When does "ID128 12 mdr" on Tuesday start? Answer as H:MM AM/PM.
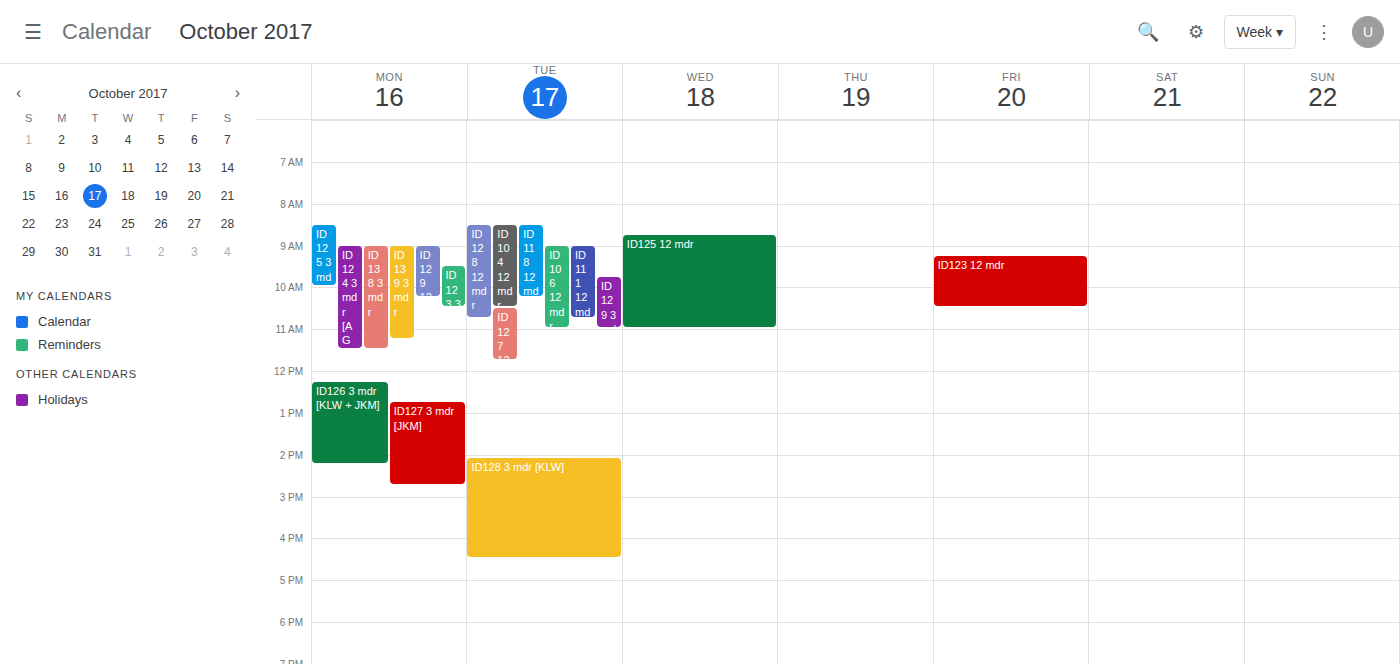
8:30 AM